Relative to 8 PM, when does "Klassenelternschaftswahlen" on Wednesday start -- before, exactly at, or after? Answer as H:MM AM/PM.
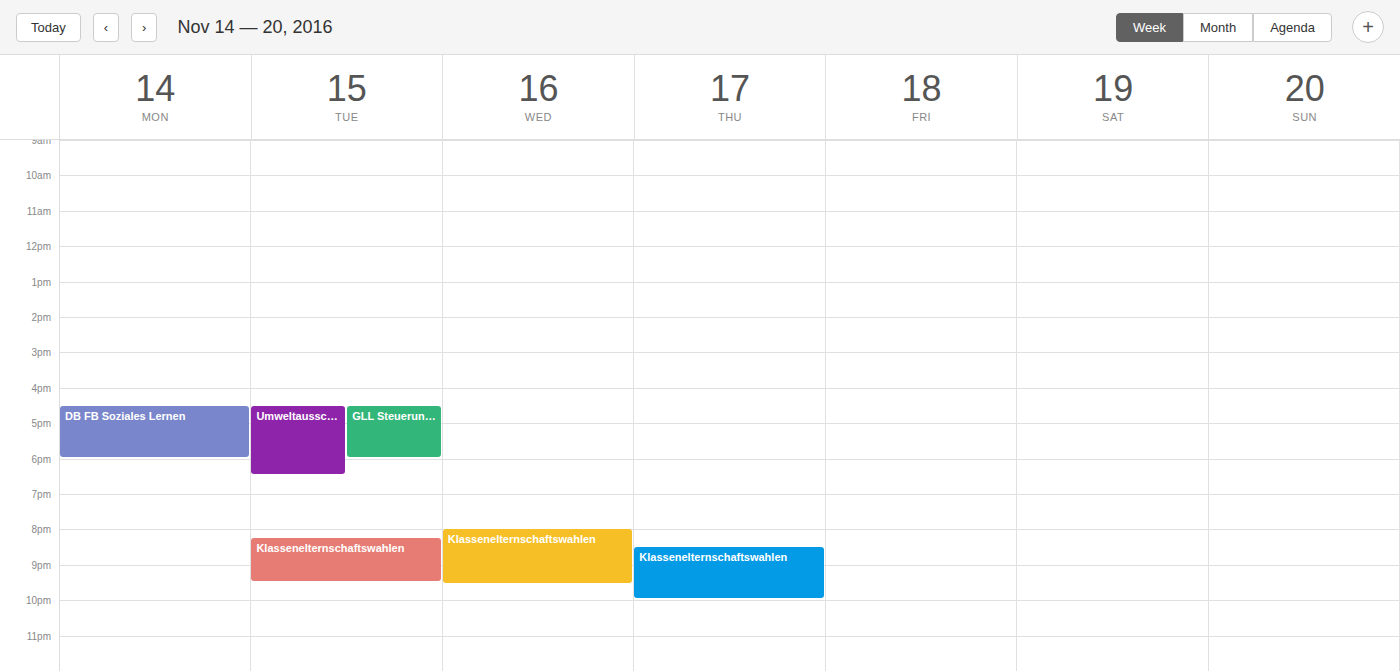
8:00 PM -- exactly at 8 PM, on the 8 PM line.